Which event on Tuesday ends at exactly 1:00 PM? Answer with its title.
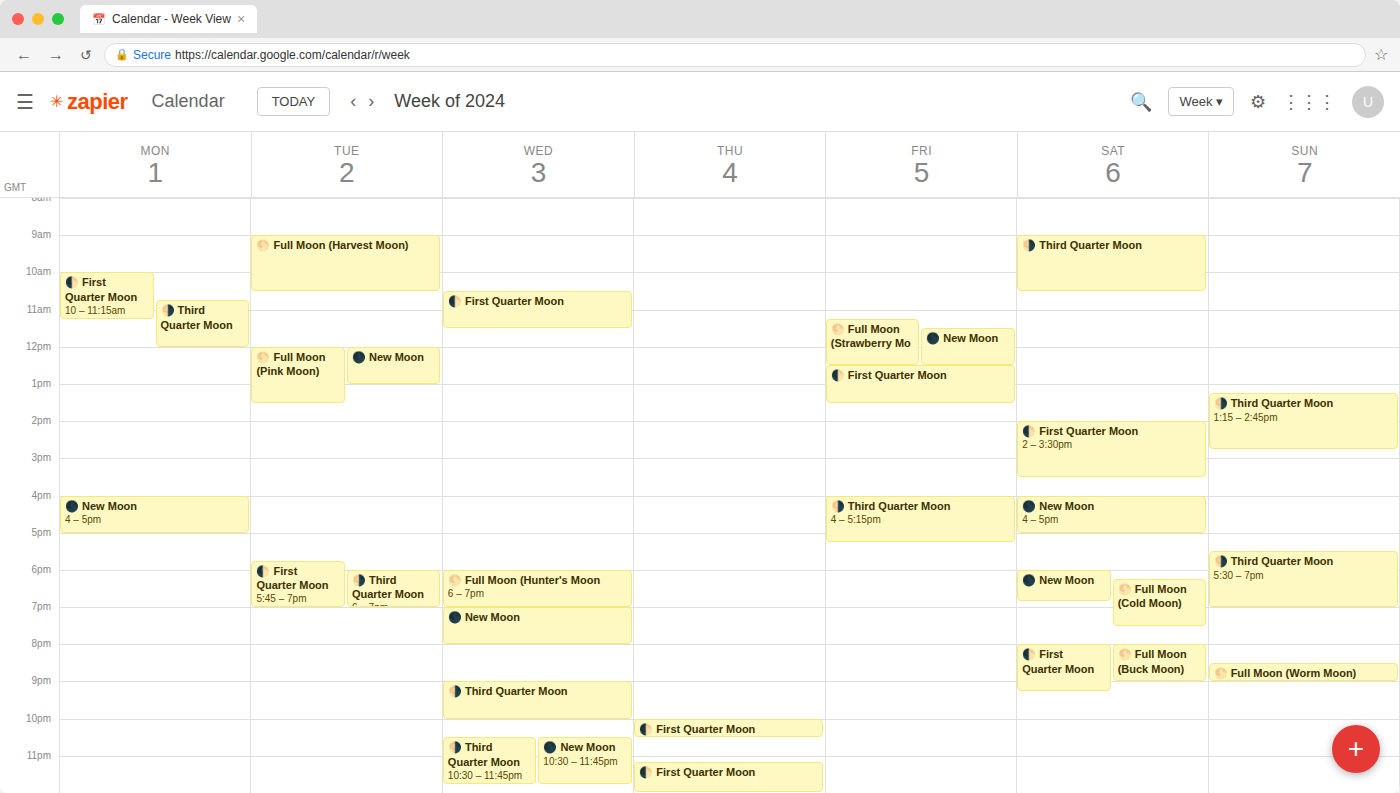
"🌑 New Moon"